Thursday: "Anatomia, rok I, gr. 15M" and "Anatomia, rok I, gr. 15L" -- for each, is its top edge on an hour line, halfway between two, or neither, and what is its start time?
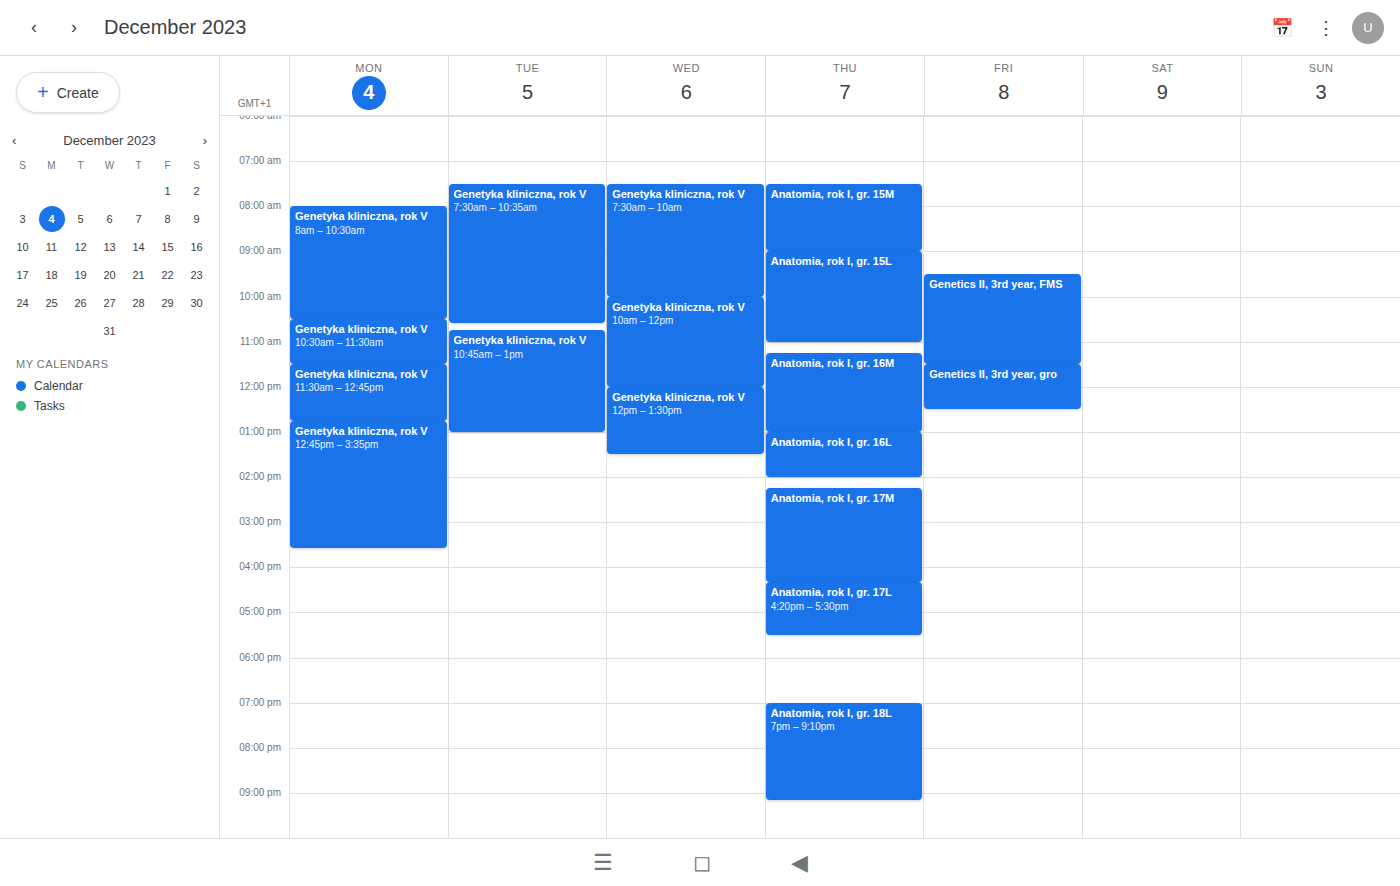
"Anatomia, rok I, gr. 15M": 07:30, halfway between the 07:00 and 08:00 lines. "Anatomia, rok I, gr. 15L": 09:00, exactly on the 09:00 line.